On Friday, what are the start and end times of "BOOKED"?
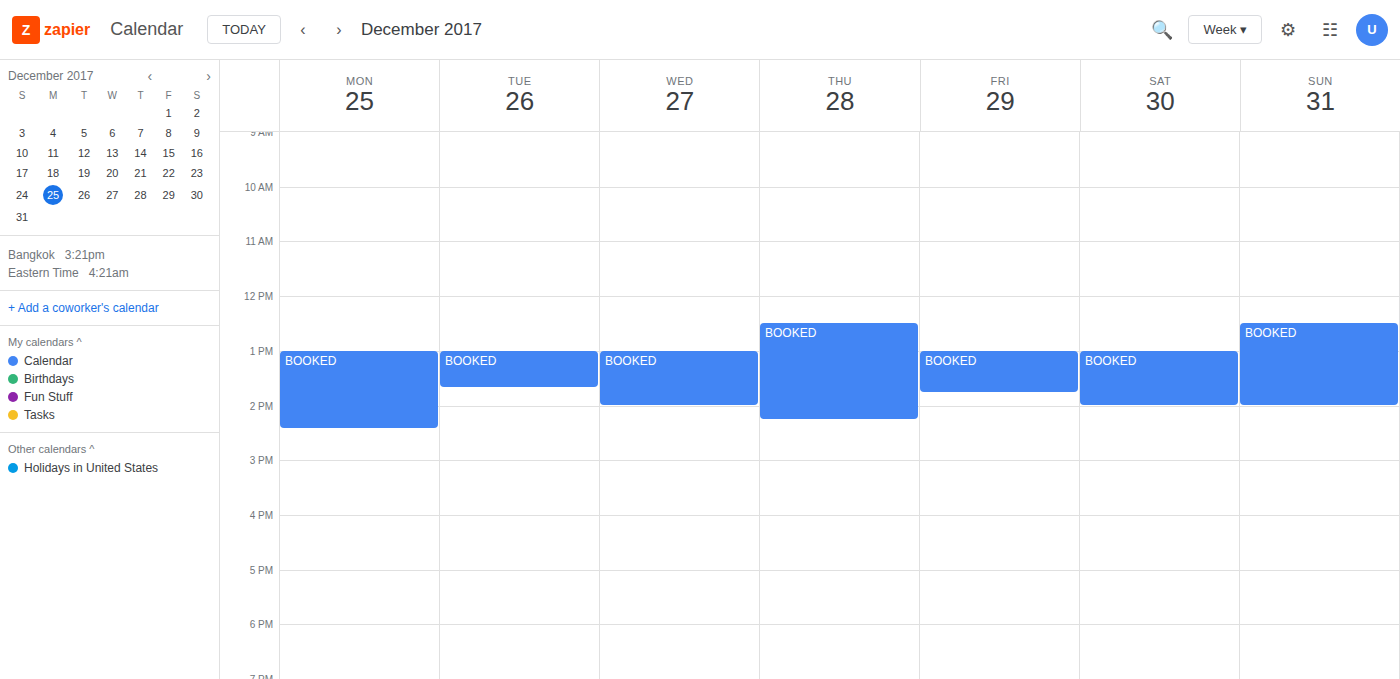
1:00 PM to 1:45 PM